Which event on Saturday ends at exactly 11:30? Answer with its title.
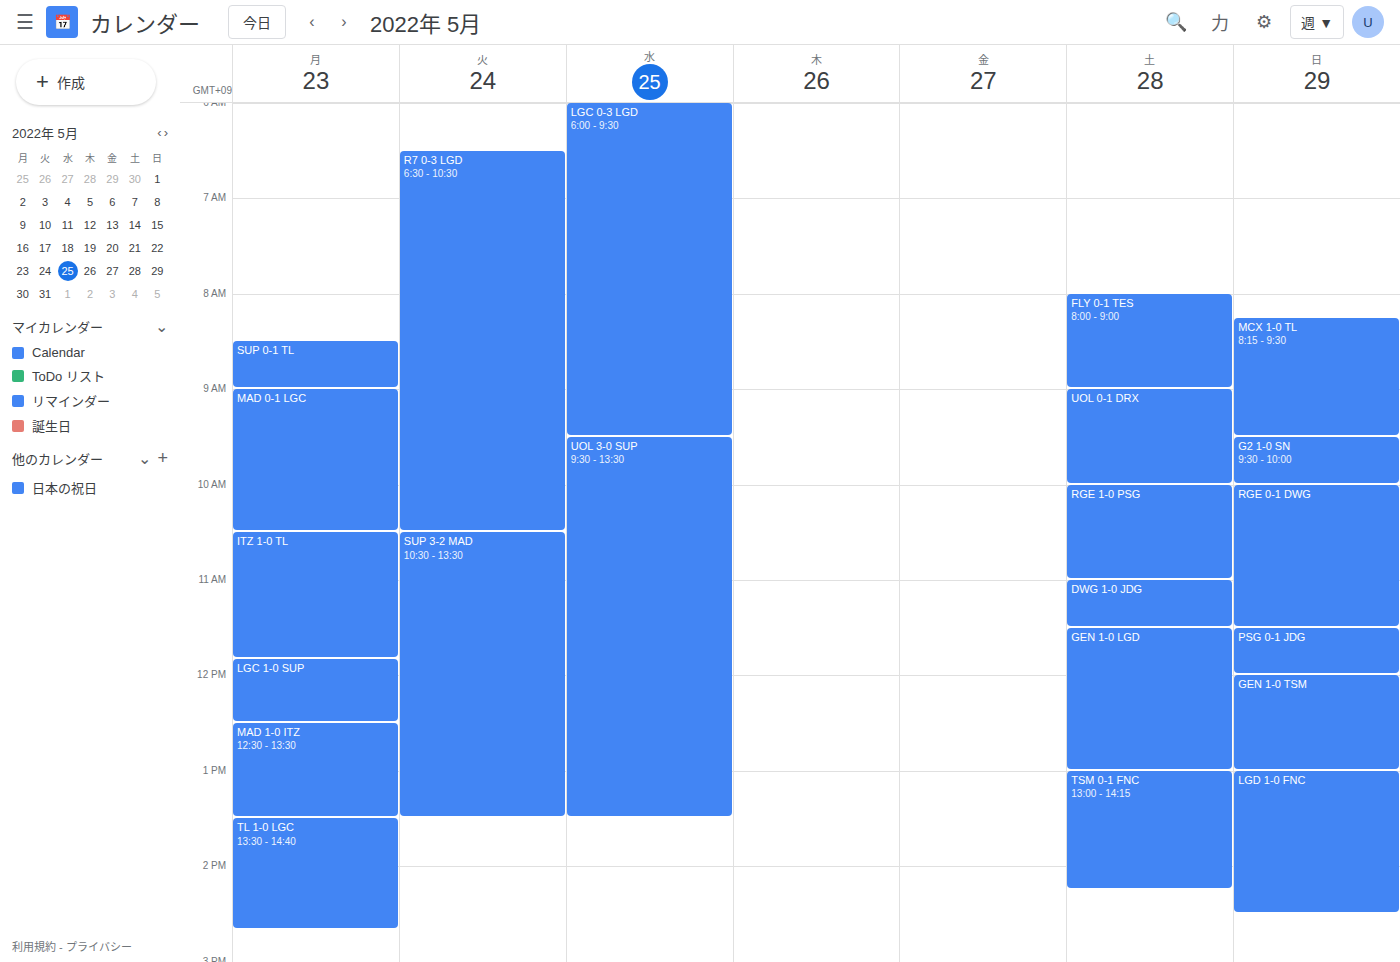
"DWG 1-0 JDG"